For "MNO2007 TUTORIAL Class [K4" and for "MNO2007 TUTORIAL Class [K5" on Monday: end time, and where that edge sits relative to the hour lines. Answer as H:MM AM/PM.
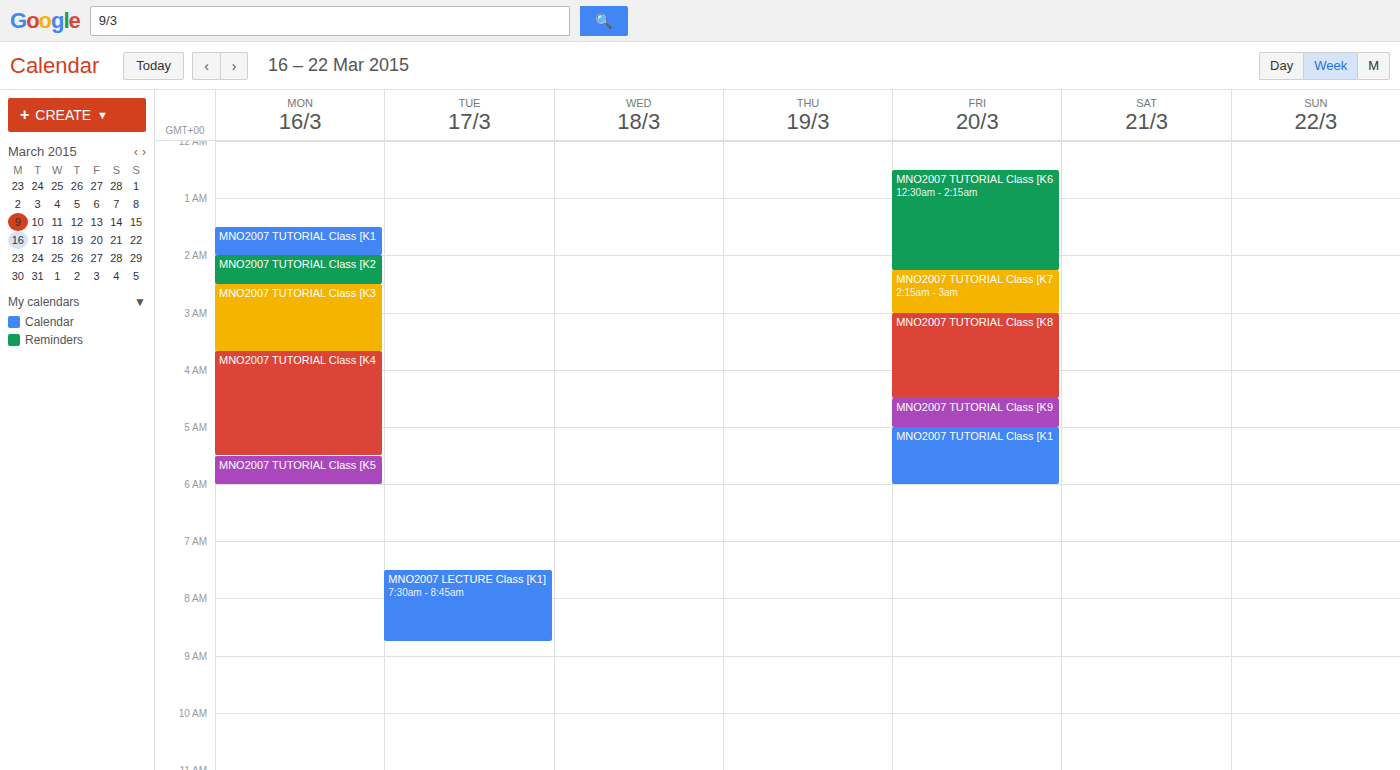
"MNO2007 TUTORIAL Class [K4": 5:30 AM, halfway between the 5 AM and 6 AM lines. "MNO2007 TUTORIAL Class [K5": 6:00 AM, exactly on the 6 AM line.